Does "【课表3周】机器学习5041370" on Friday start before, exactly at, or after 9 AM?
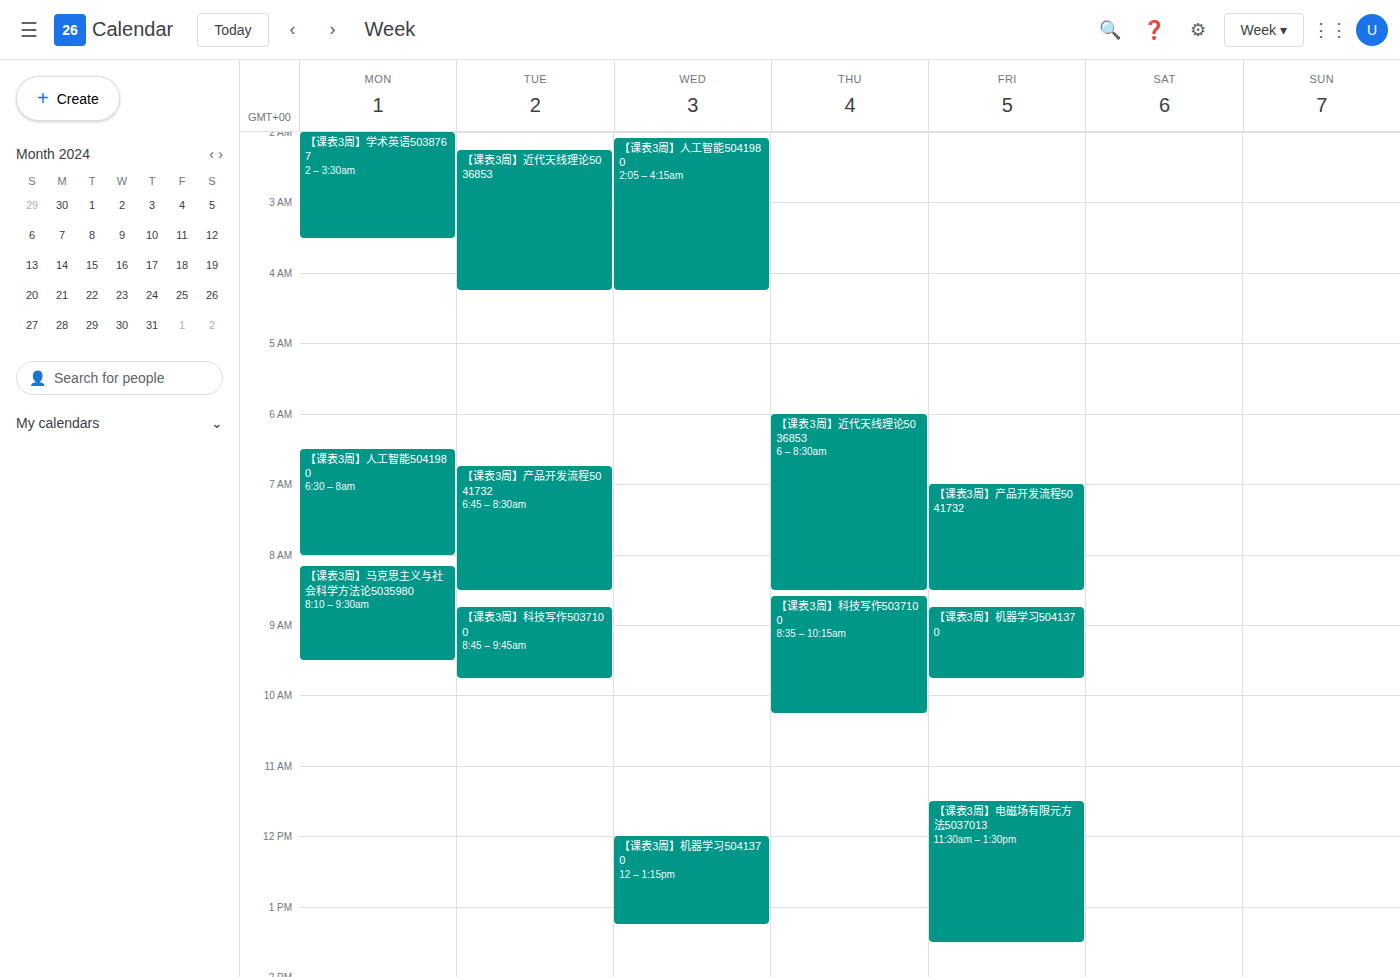
8:45 AM -- before 9 AM, 15 minutes above the 9 AM line.